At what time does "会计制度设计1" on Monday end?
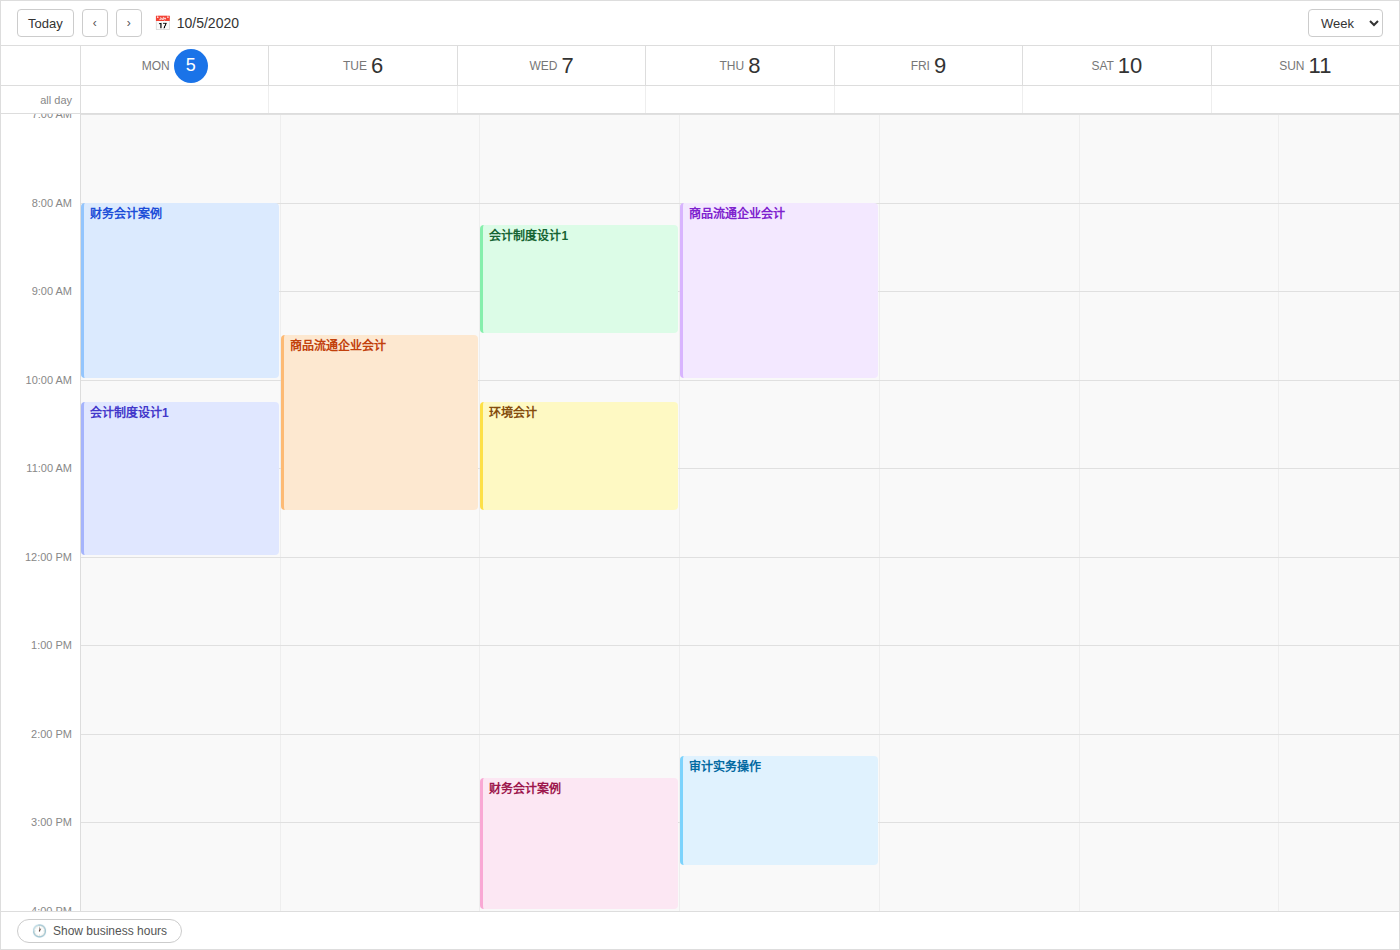
12:00 PM